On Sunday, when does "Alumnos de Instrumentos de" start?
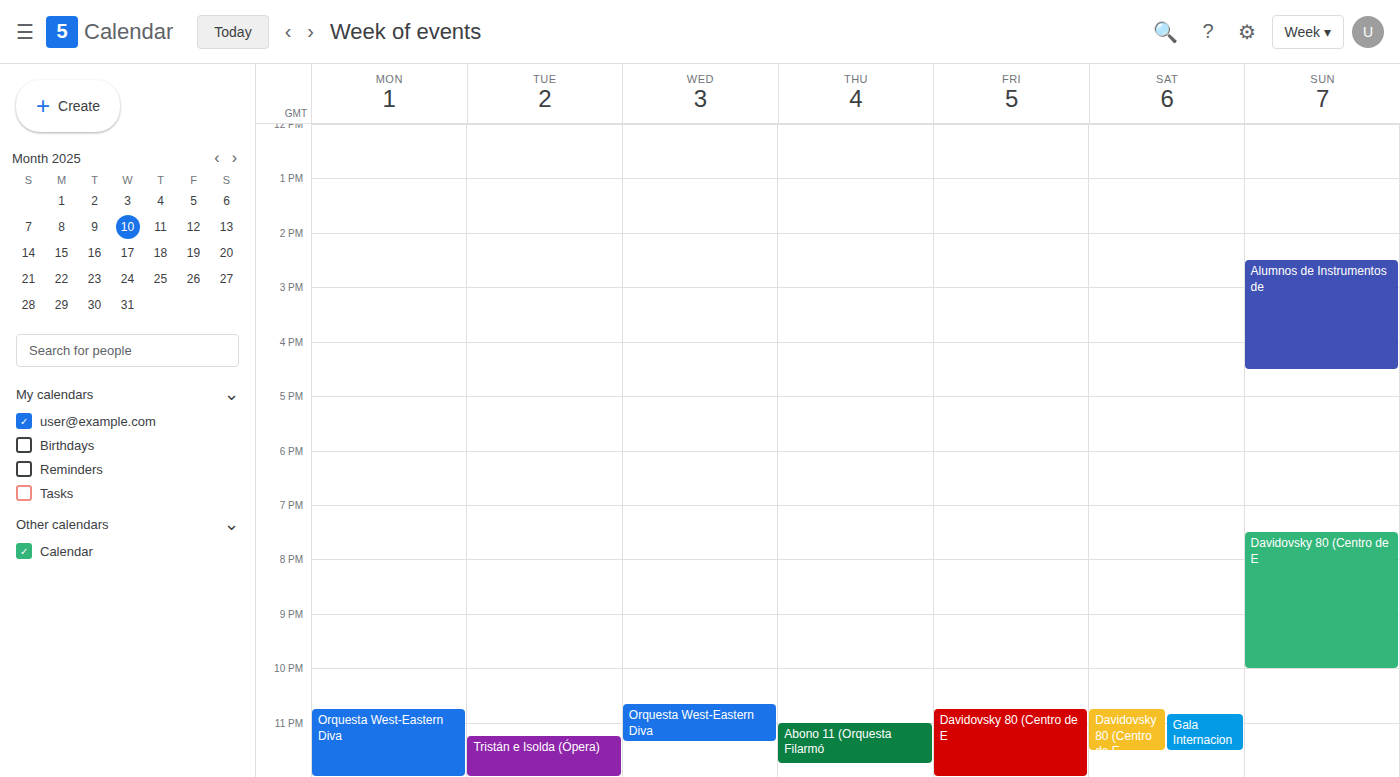
2:30 PM